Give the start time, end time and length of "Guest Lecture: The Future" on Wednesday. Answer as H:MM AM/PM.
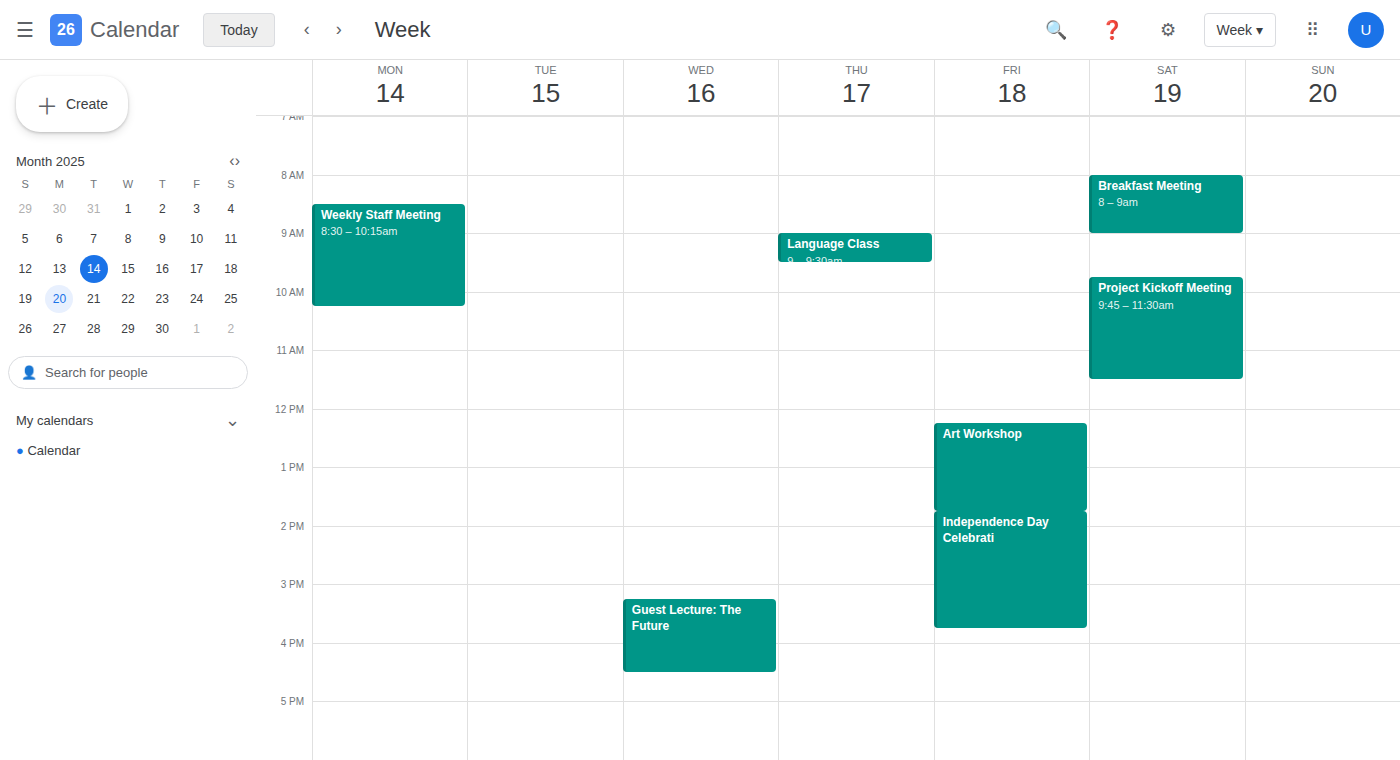
3:15 PM to 4:30 PM, 1 hour 15 minutes